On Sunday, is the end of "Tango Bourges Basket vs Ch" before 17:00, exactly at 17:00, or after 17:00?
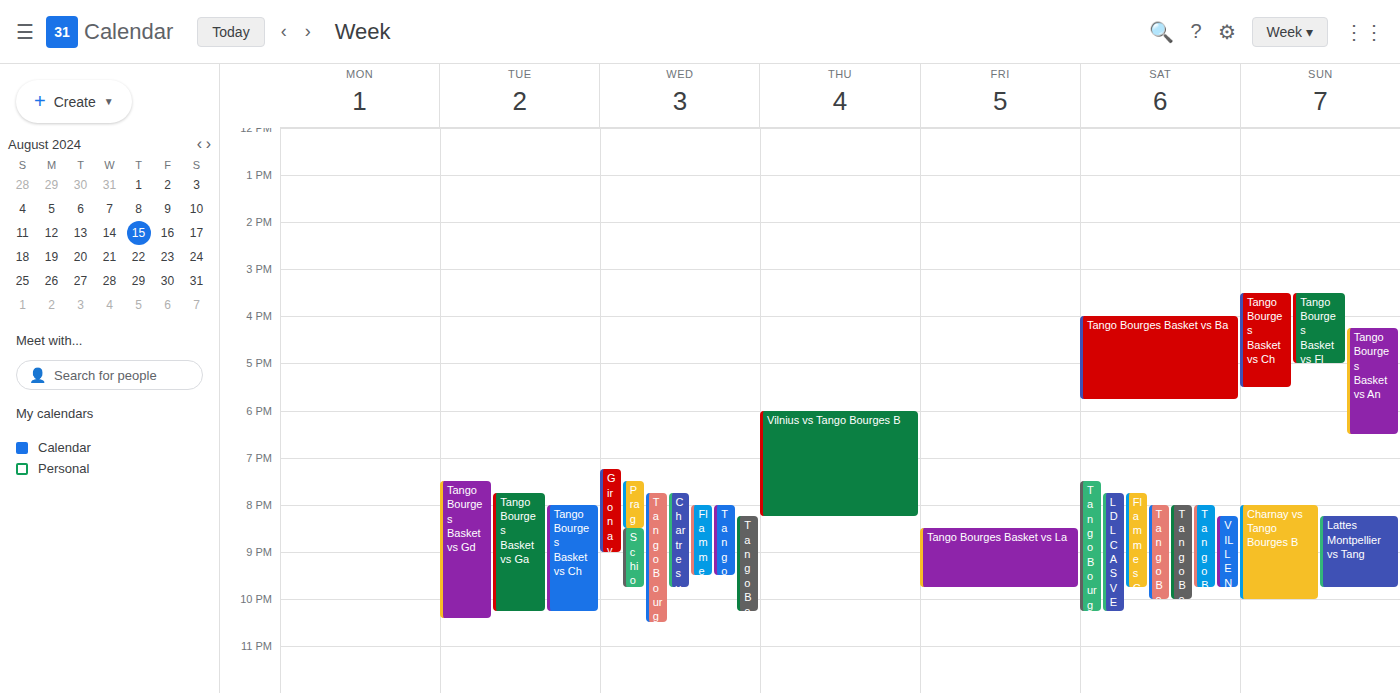
17:30 -- after 17:00, 30 minutes below the 17:00 line.